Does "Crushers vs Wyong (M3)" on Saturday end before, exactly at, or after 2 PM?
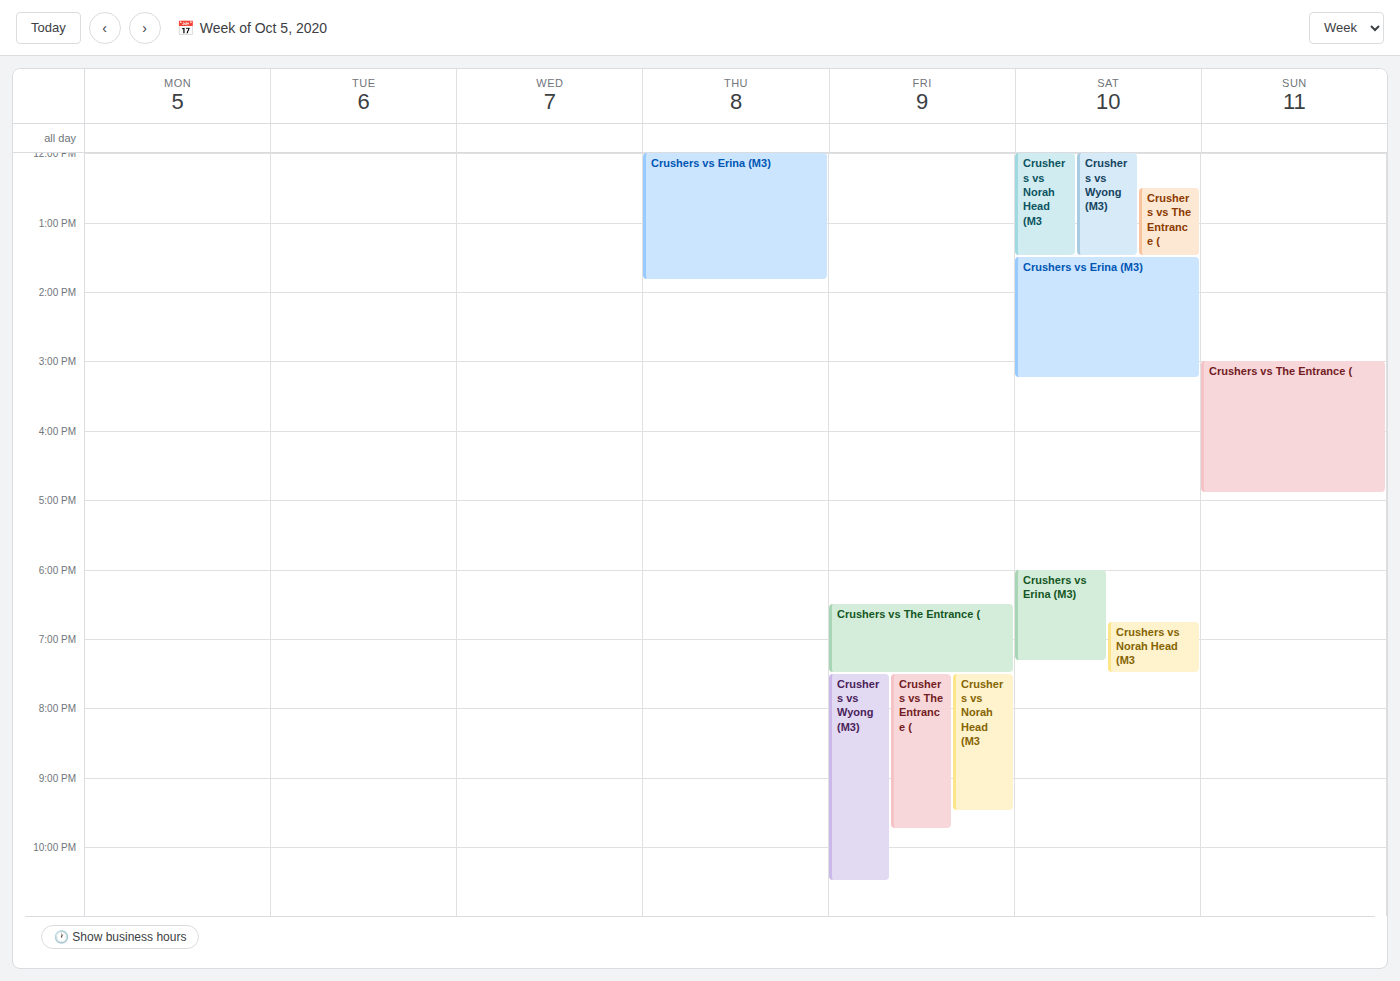
1:30 PM -- before 2 PM, 30 minutes above the 2 PM line.